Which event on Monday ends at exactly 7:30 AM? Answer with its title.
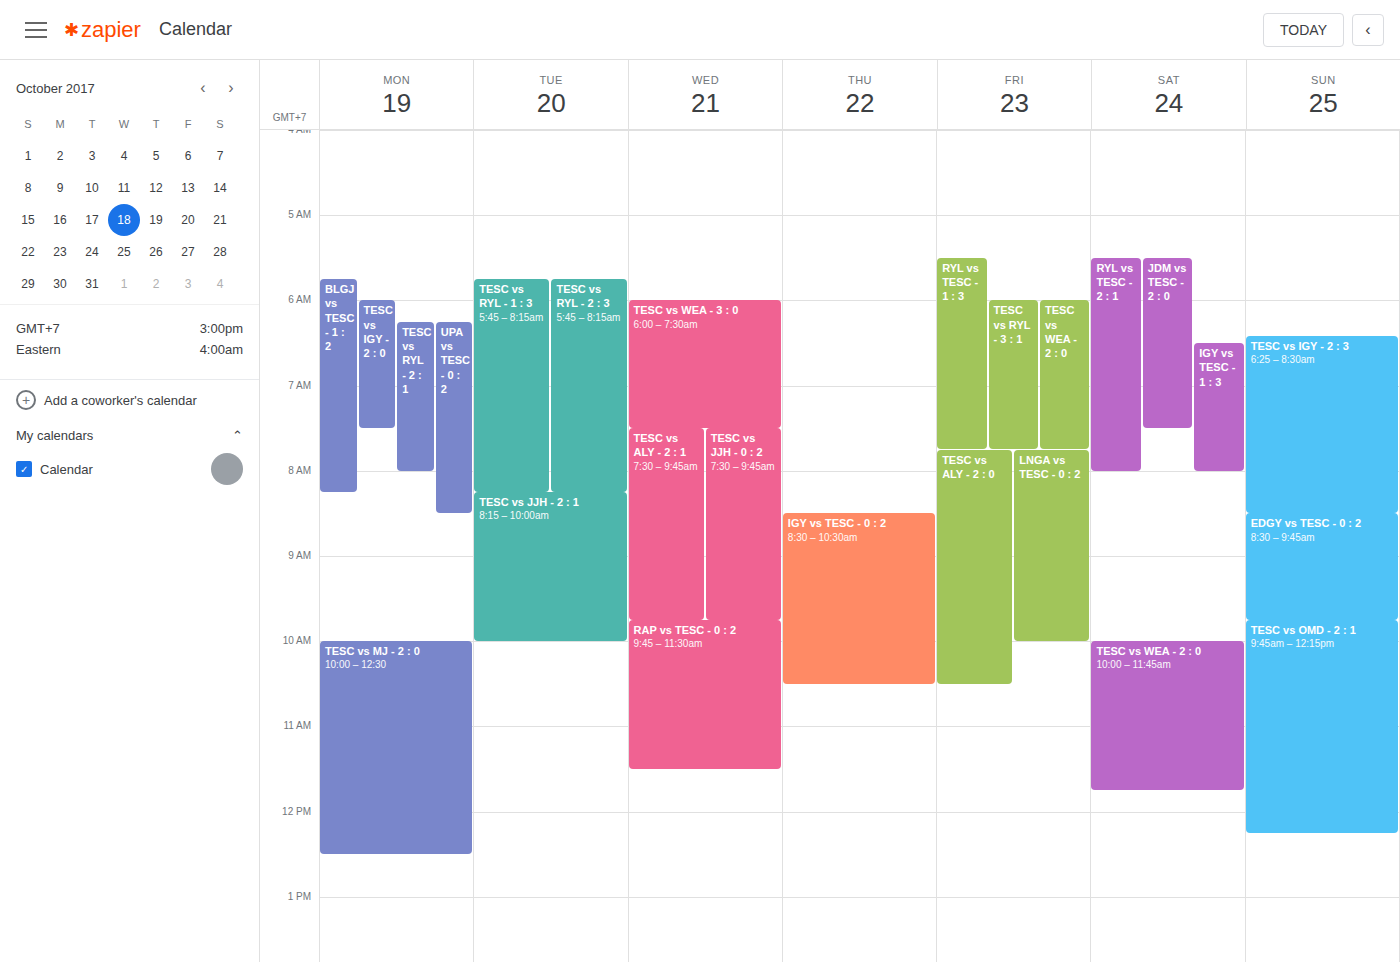
"TESC vs IGY - 2 : 0"